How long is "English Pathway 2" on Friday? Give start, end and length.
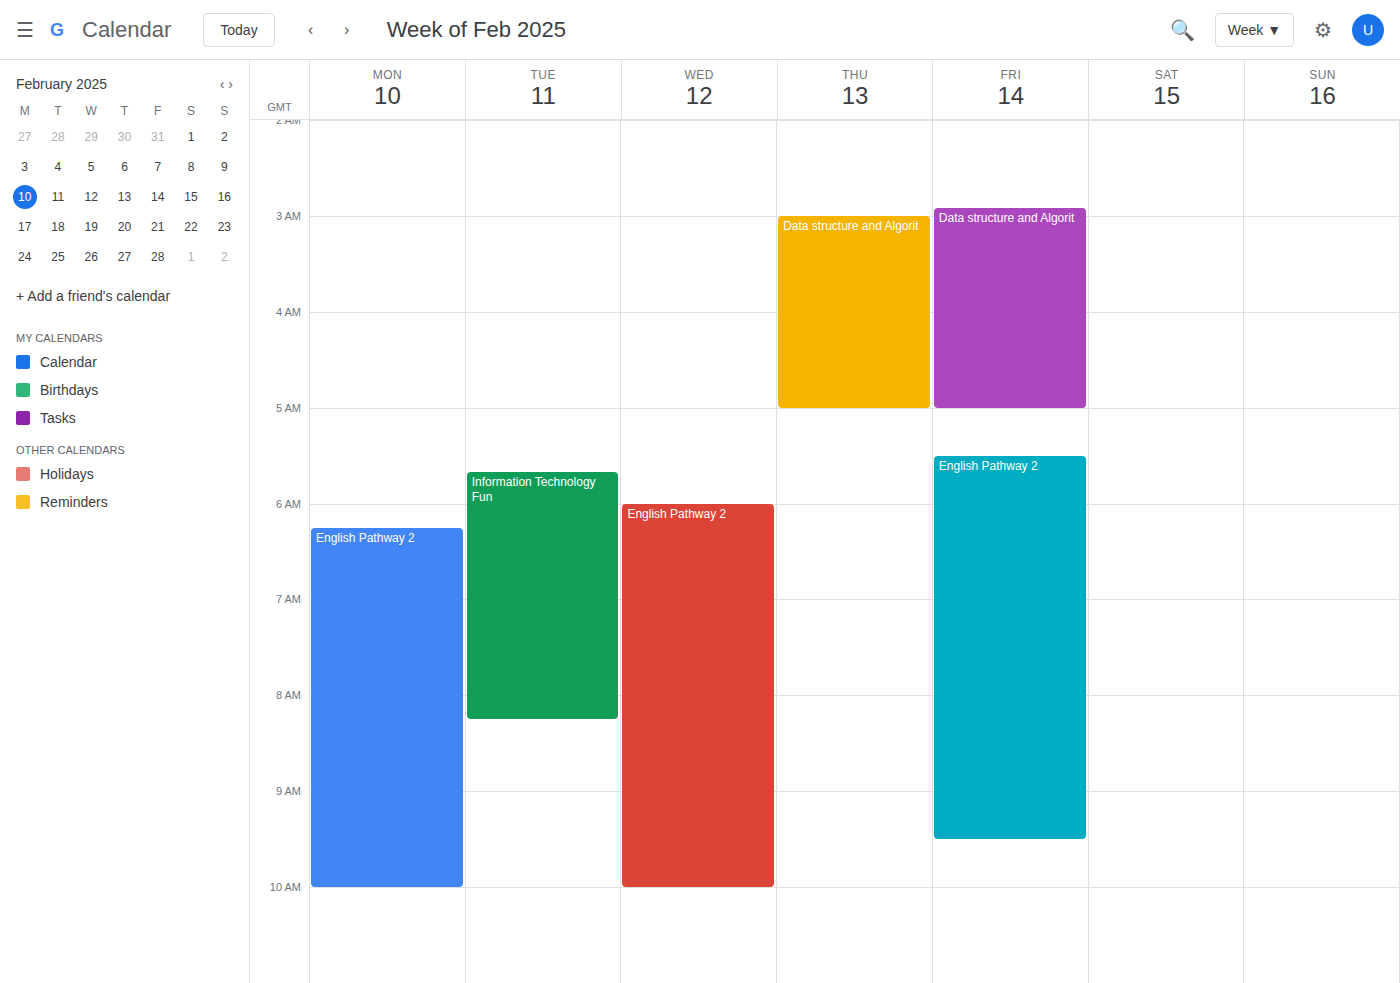
5:30 AM to 9:30 AM, 4 hours